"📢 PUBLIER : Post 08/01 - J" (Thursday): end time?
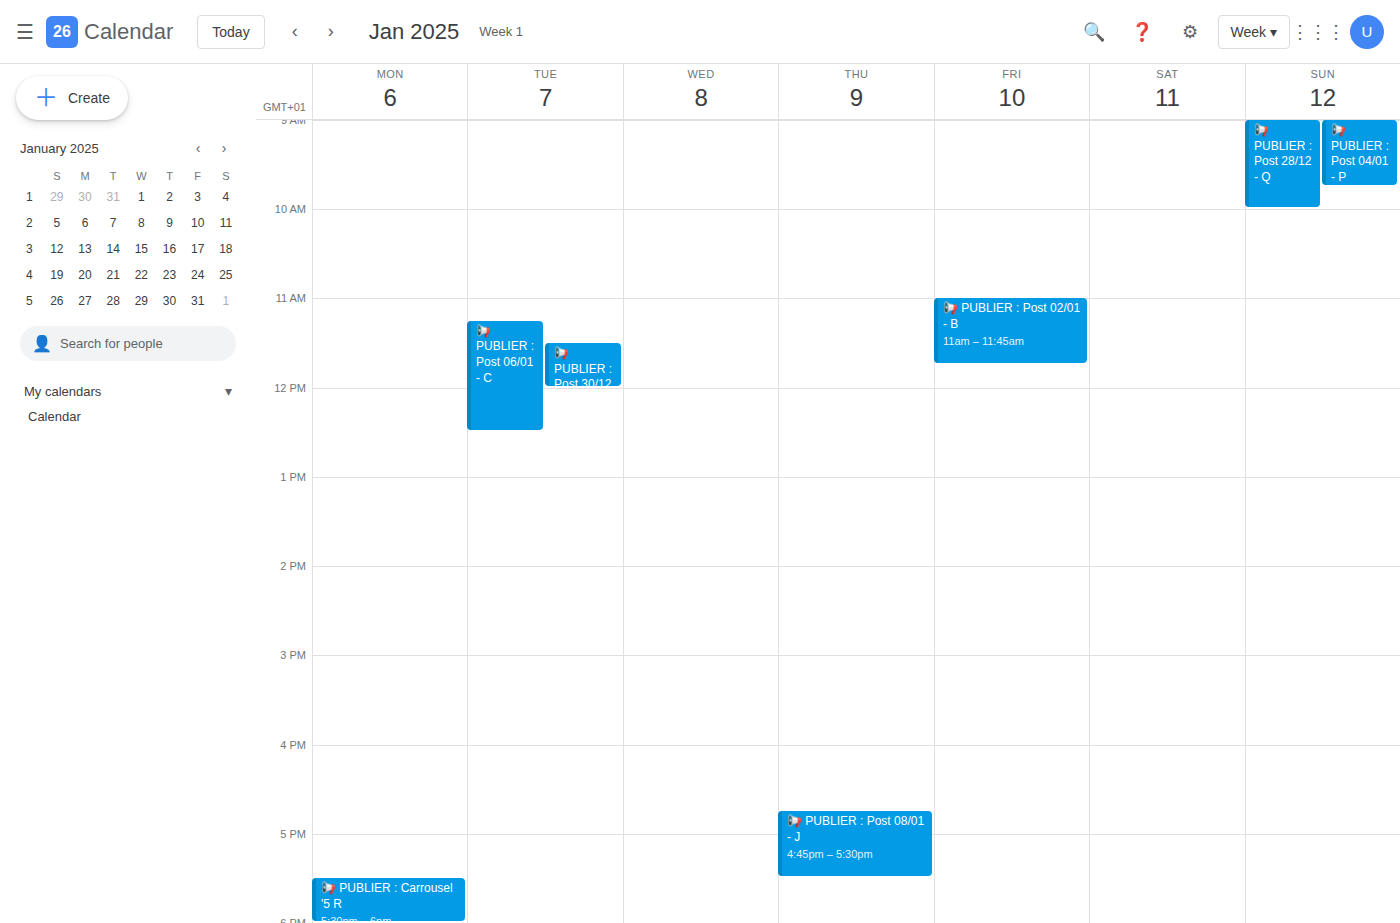
5:30 PM